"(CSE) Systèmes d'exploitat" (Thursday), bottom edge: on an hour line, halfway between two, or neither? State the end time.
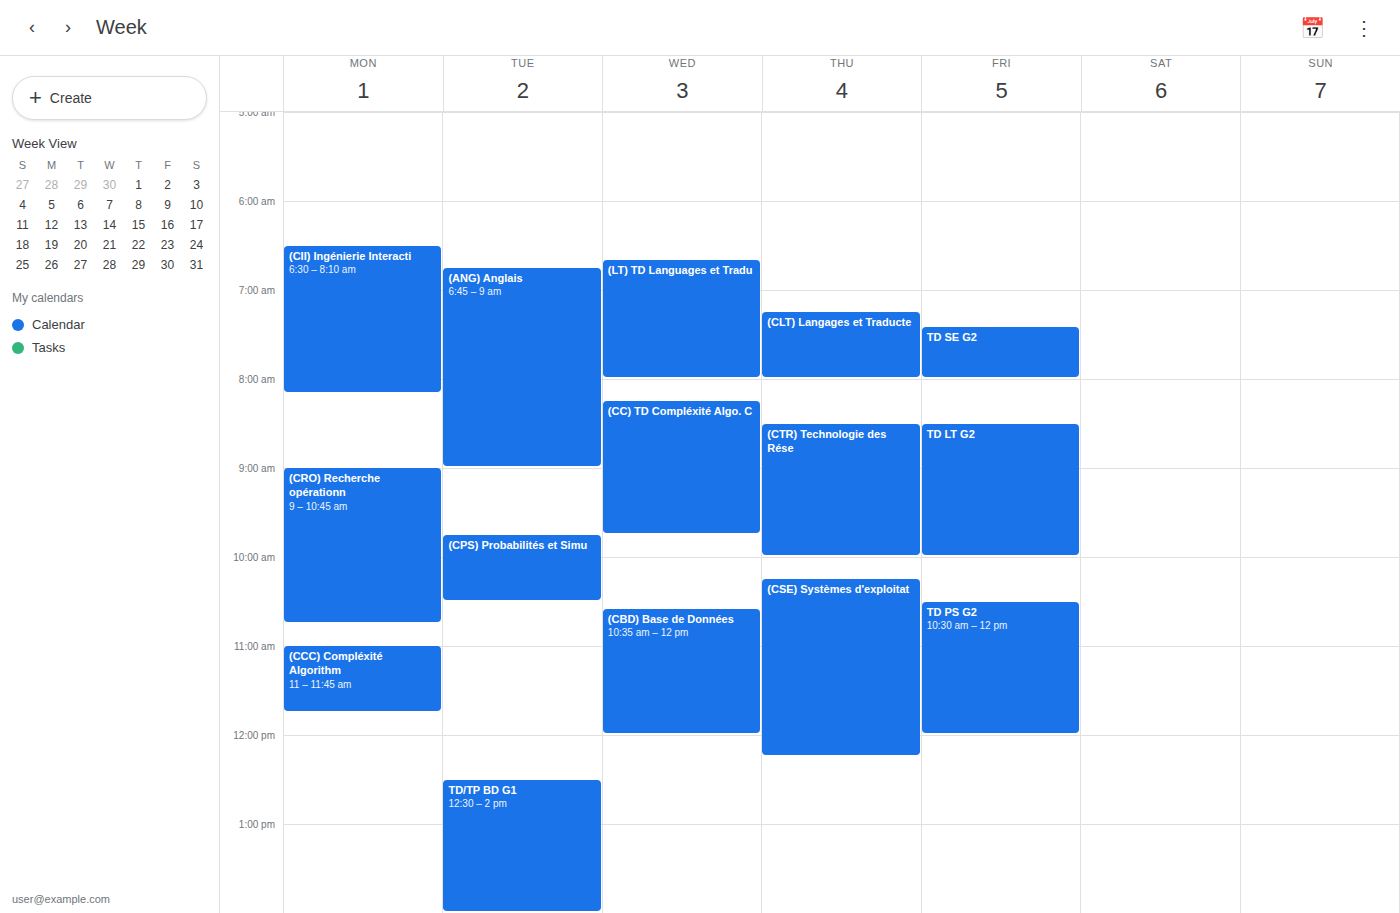
12:15 PM -- neither: a quarter of the way from the 12 PM line to the 1 PM line.